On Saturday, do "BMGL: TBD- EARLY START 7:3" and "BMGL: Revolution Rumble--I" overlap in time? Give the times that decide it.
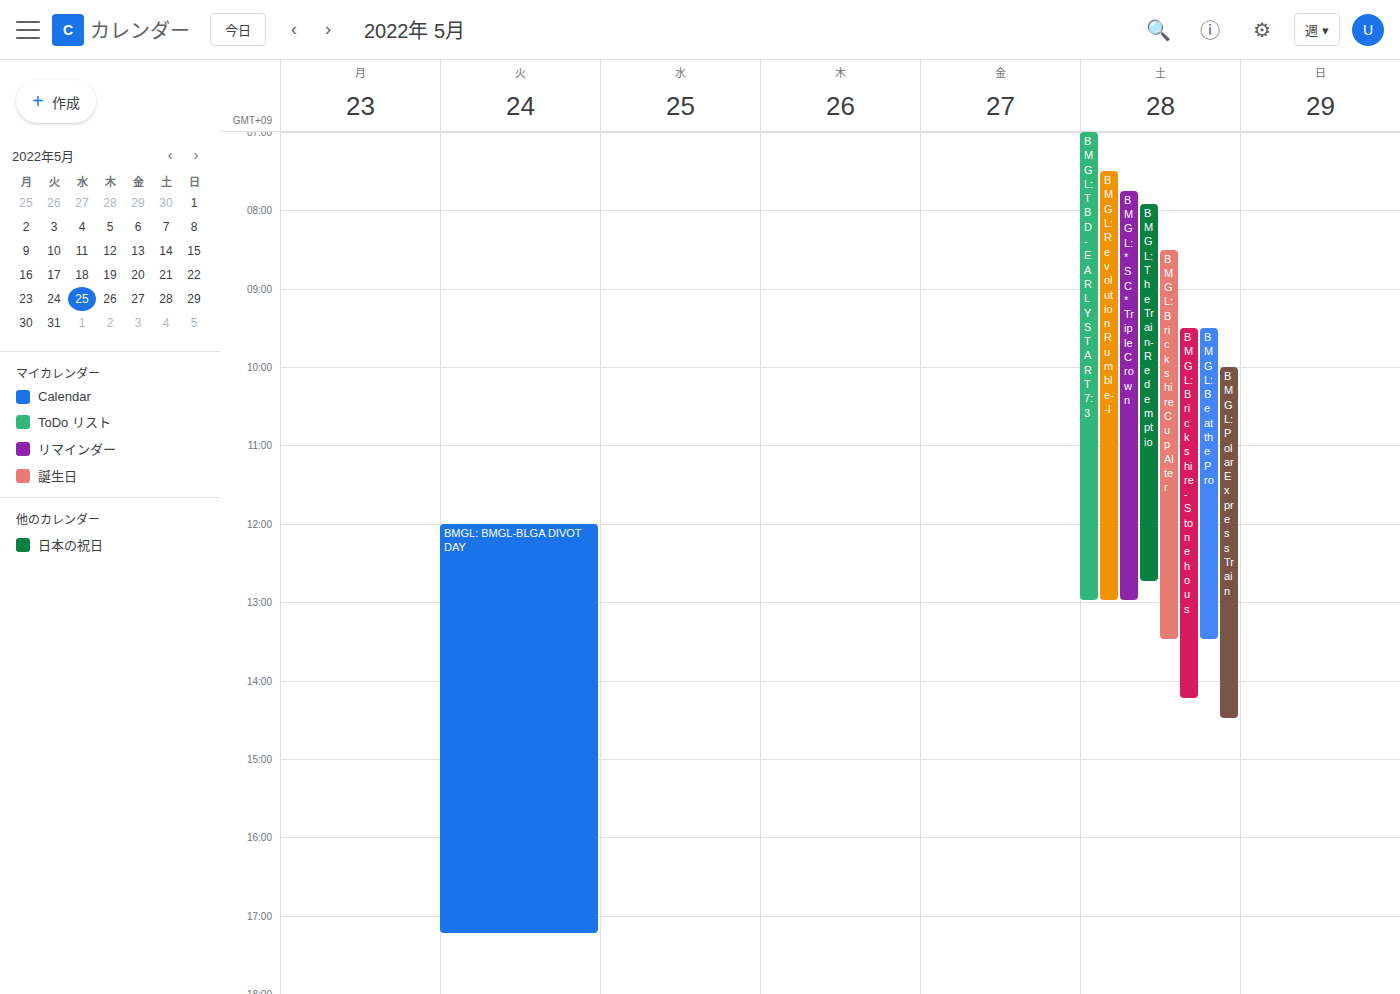
"BMGL: Revolution Rumble--I" starts at 7:30 AM, before "BMGL: TBD- EARLY START 7:3" ends at 1:00 PM -- they overlap.